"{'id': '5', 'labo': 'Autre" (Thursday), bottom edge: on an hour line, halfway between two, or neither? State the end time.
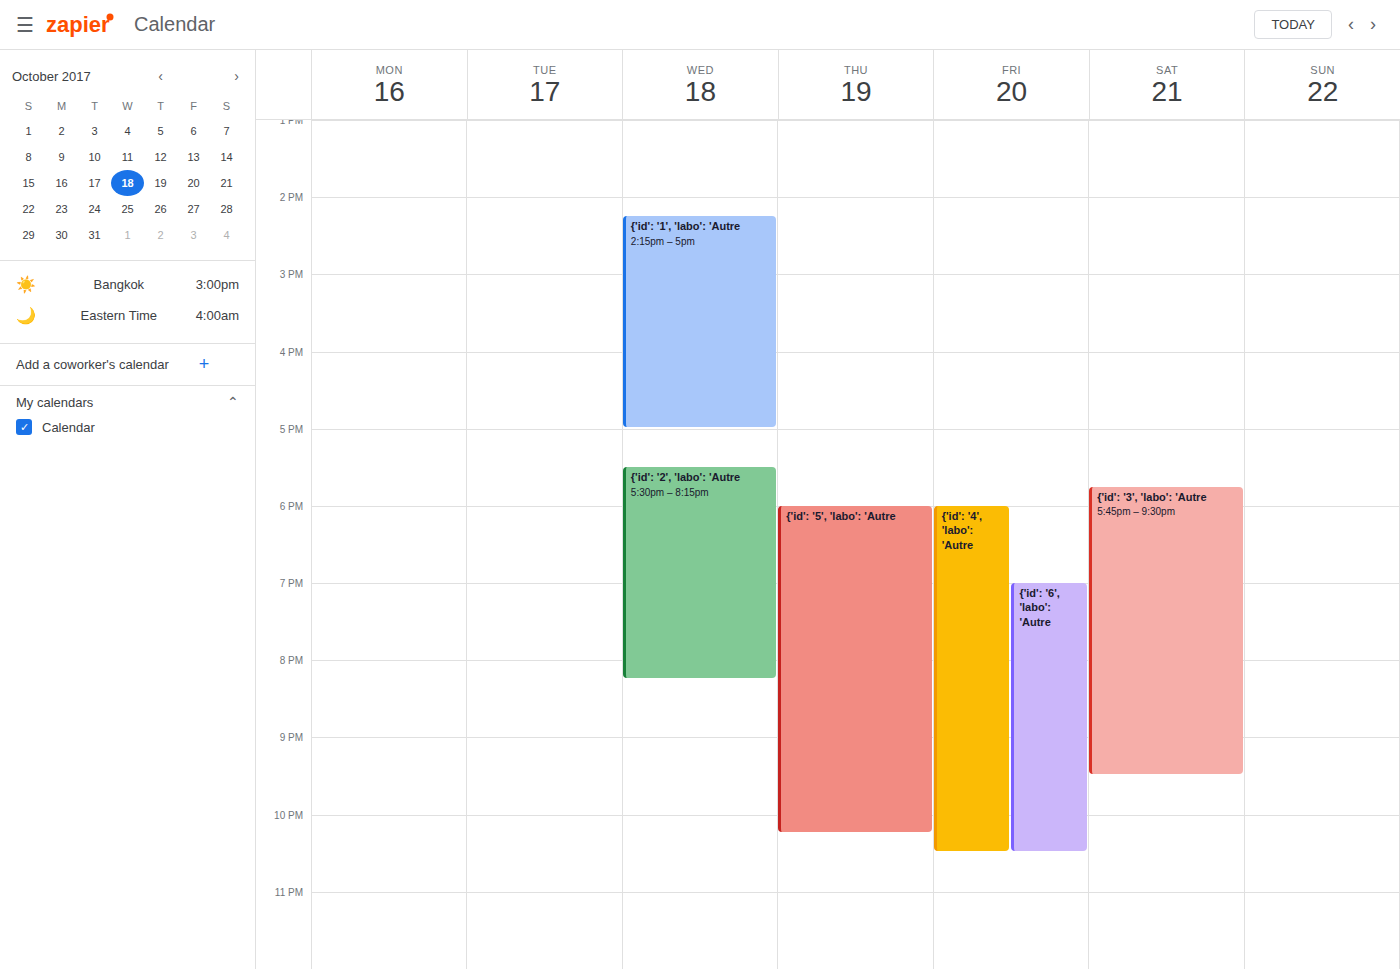
10:15 PM -- neither: a quarter of the way from the 10 PM line to the 11 PM line.